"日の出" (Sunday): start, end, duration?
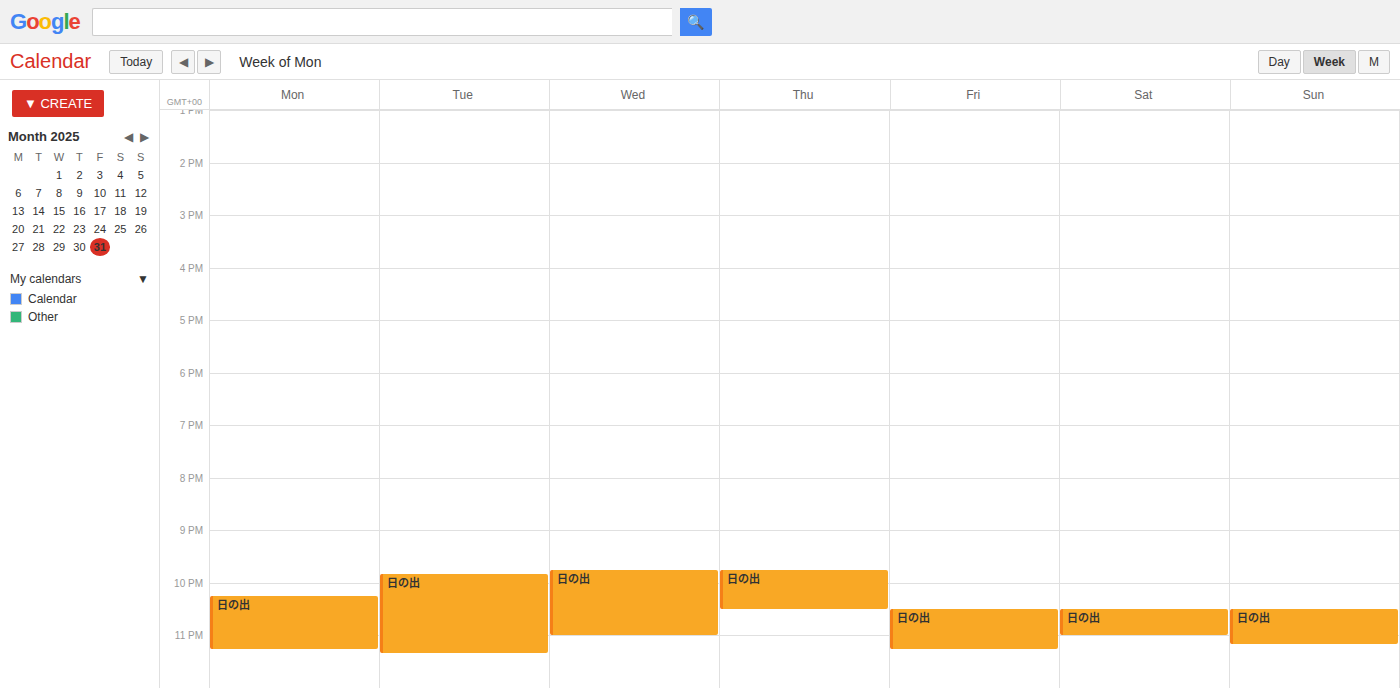
22:30 to 23:10, 40 minutes